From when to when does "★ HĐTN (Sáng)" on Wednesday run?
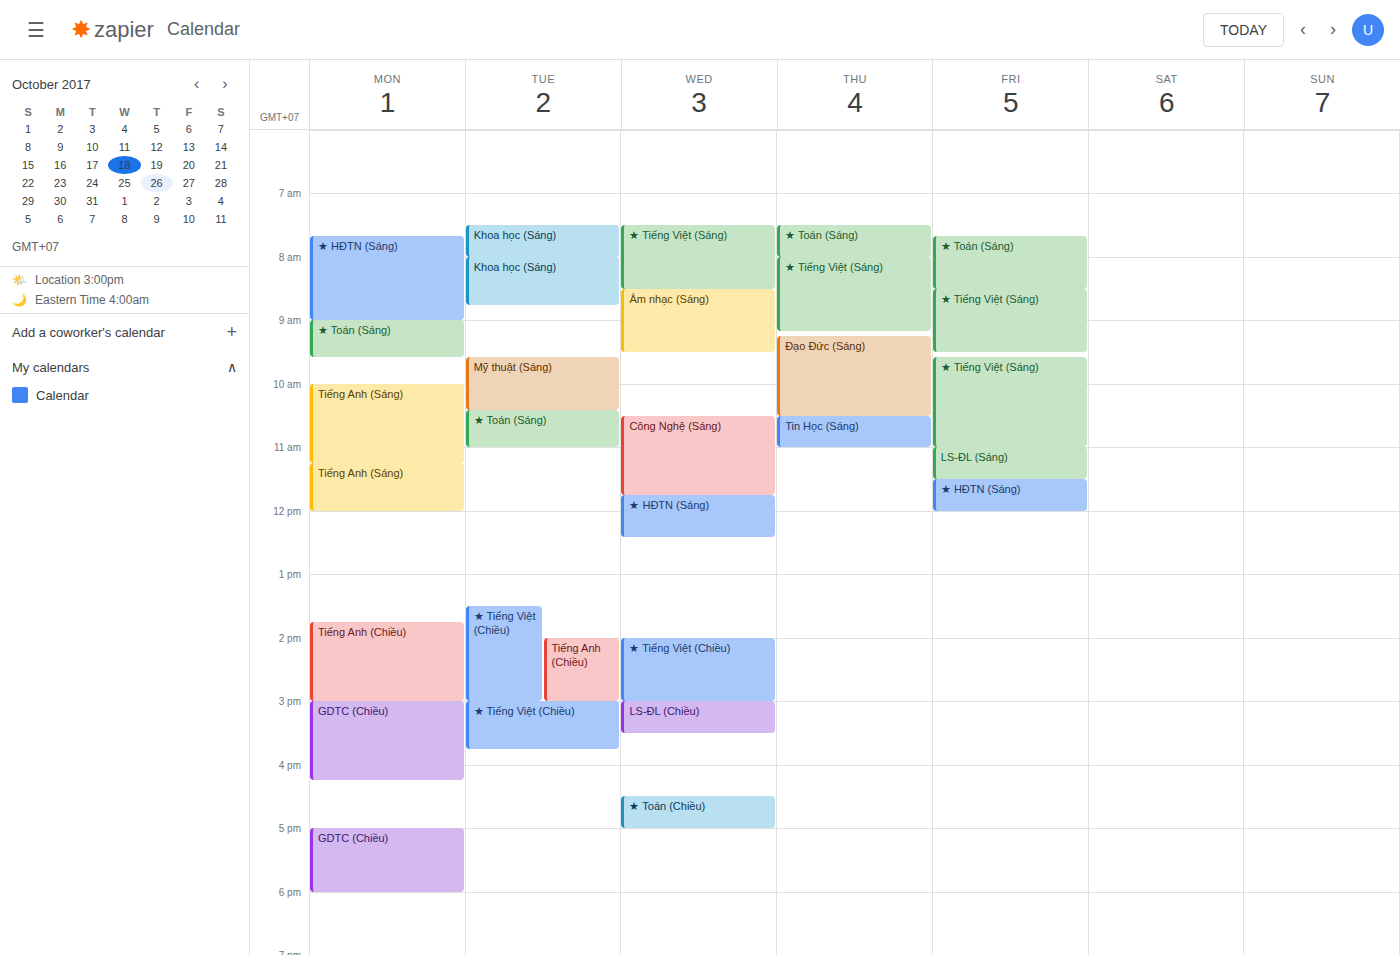
11:45 AM to 12:25 PM